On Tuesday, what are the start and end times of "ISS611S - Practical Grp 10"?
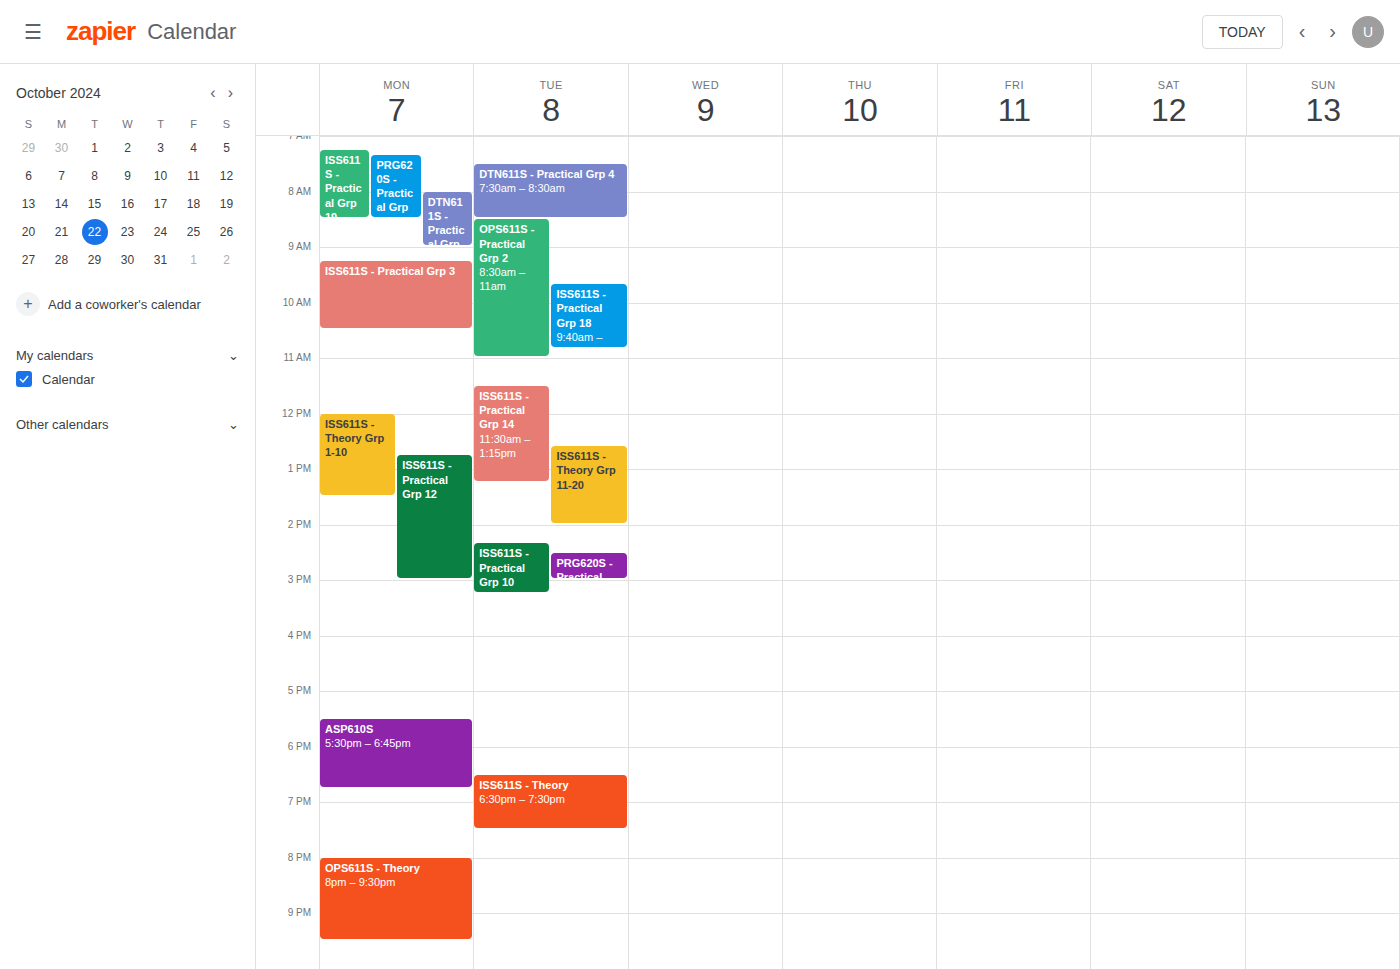
14:20 to 15:15